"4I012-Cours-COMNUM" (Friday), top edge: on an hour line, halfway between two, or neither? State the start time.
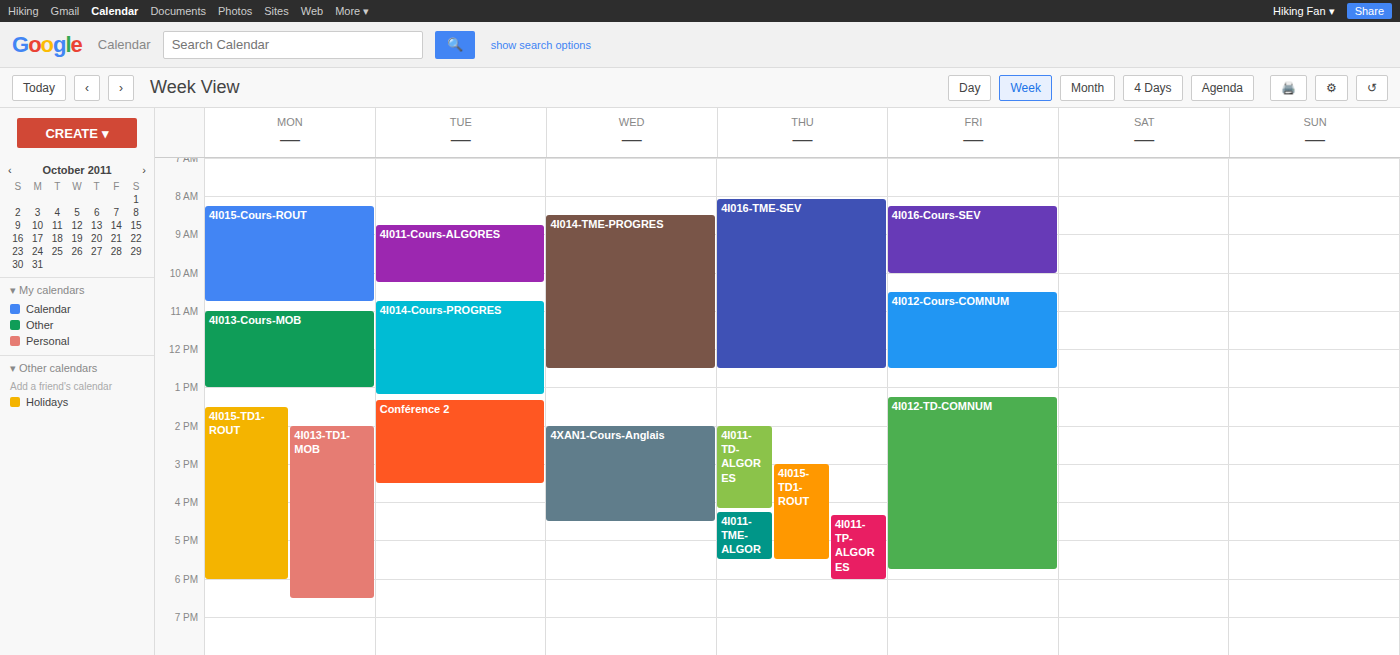
10:30 AM -- halfway between the 10 AM and 11 AM lines.